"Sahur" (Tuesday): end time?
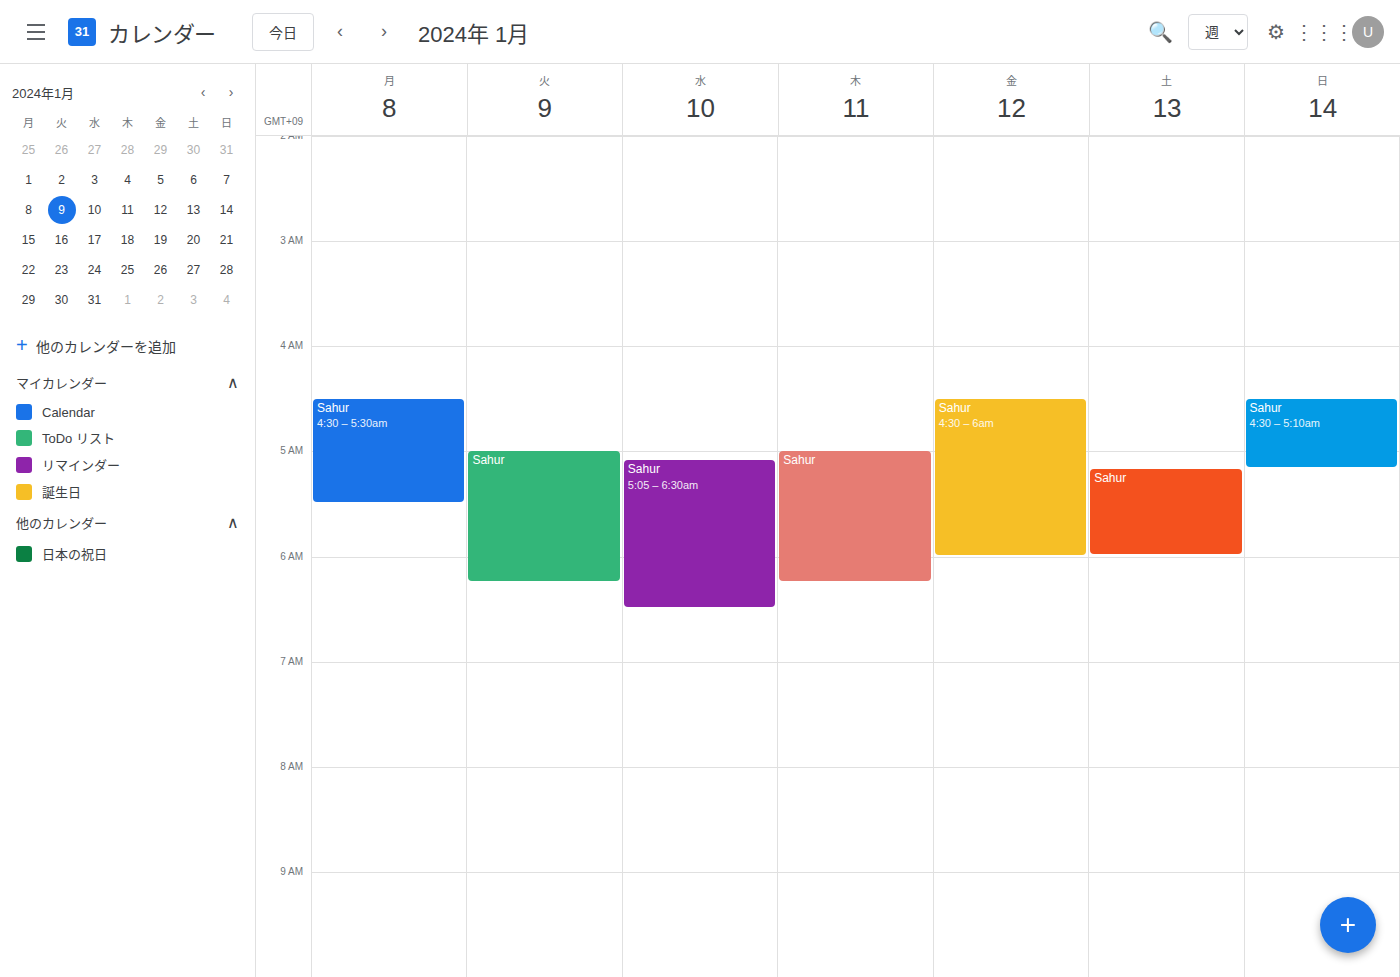
6:15 AM